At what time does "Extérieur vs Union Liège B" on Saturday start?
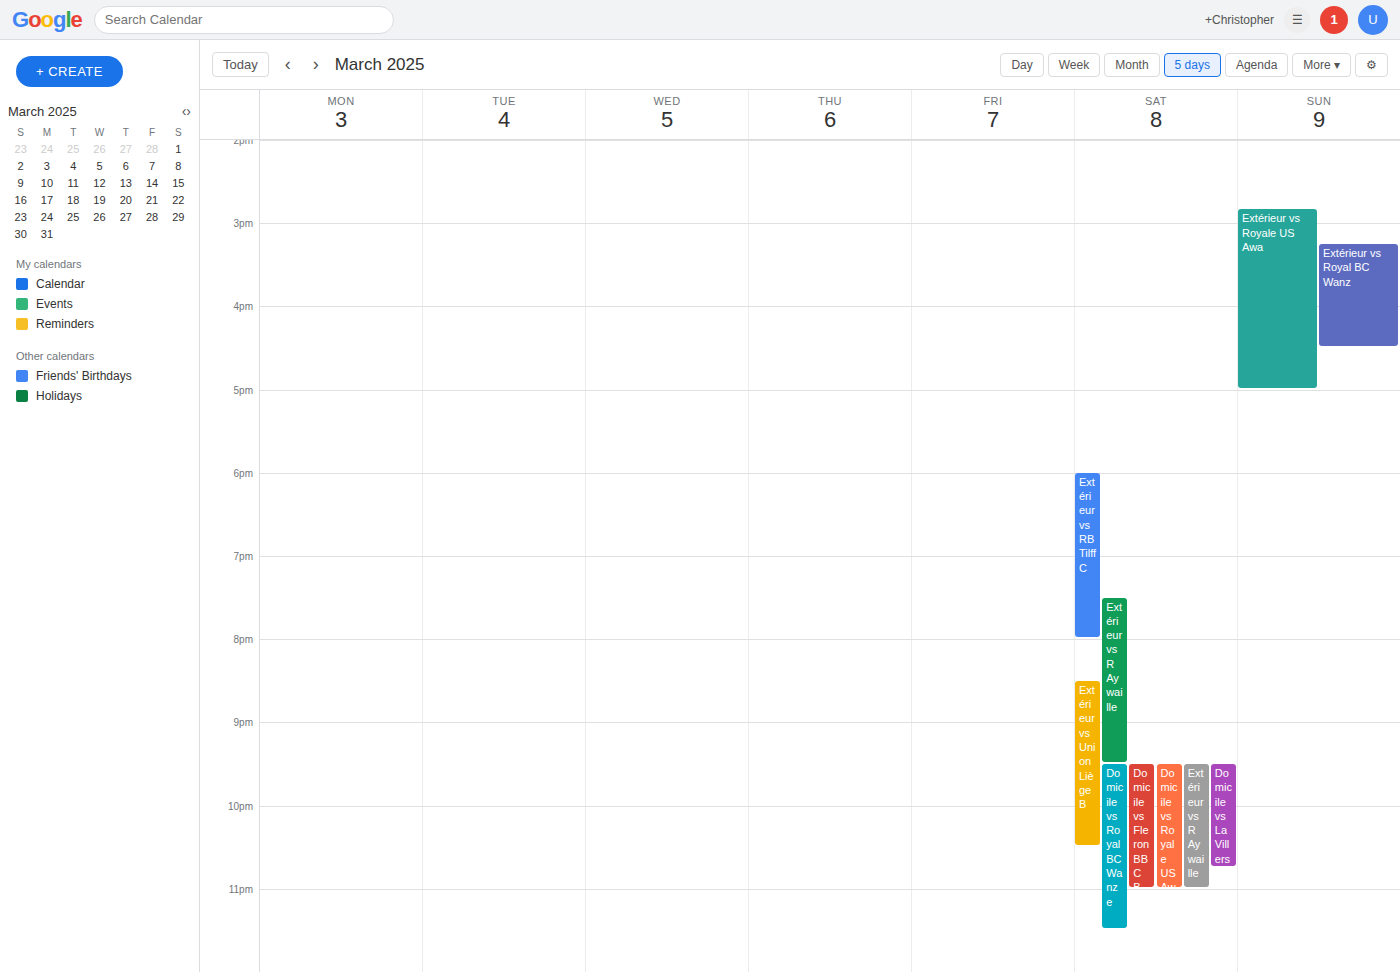
8:30 PM